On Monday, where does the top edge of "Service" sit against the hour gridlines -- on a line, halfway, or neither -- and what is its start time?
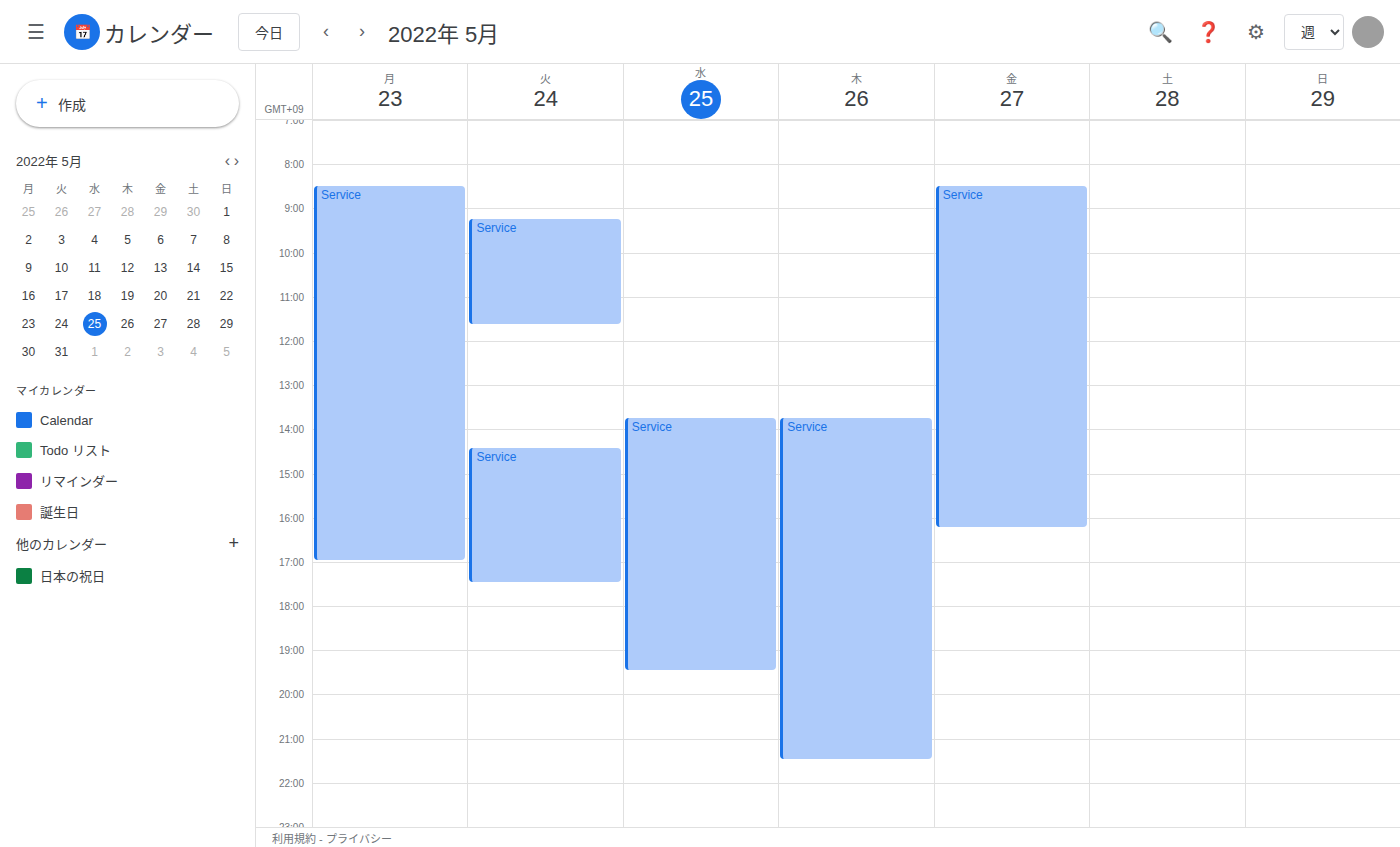
8:30 AM -- halfway between the 8 AM and 9 AM lines.